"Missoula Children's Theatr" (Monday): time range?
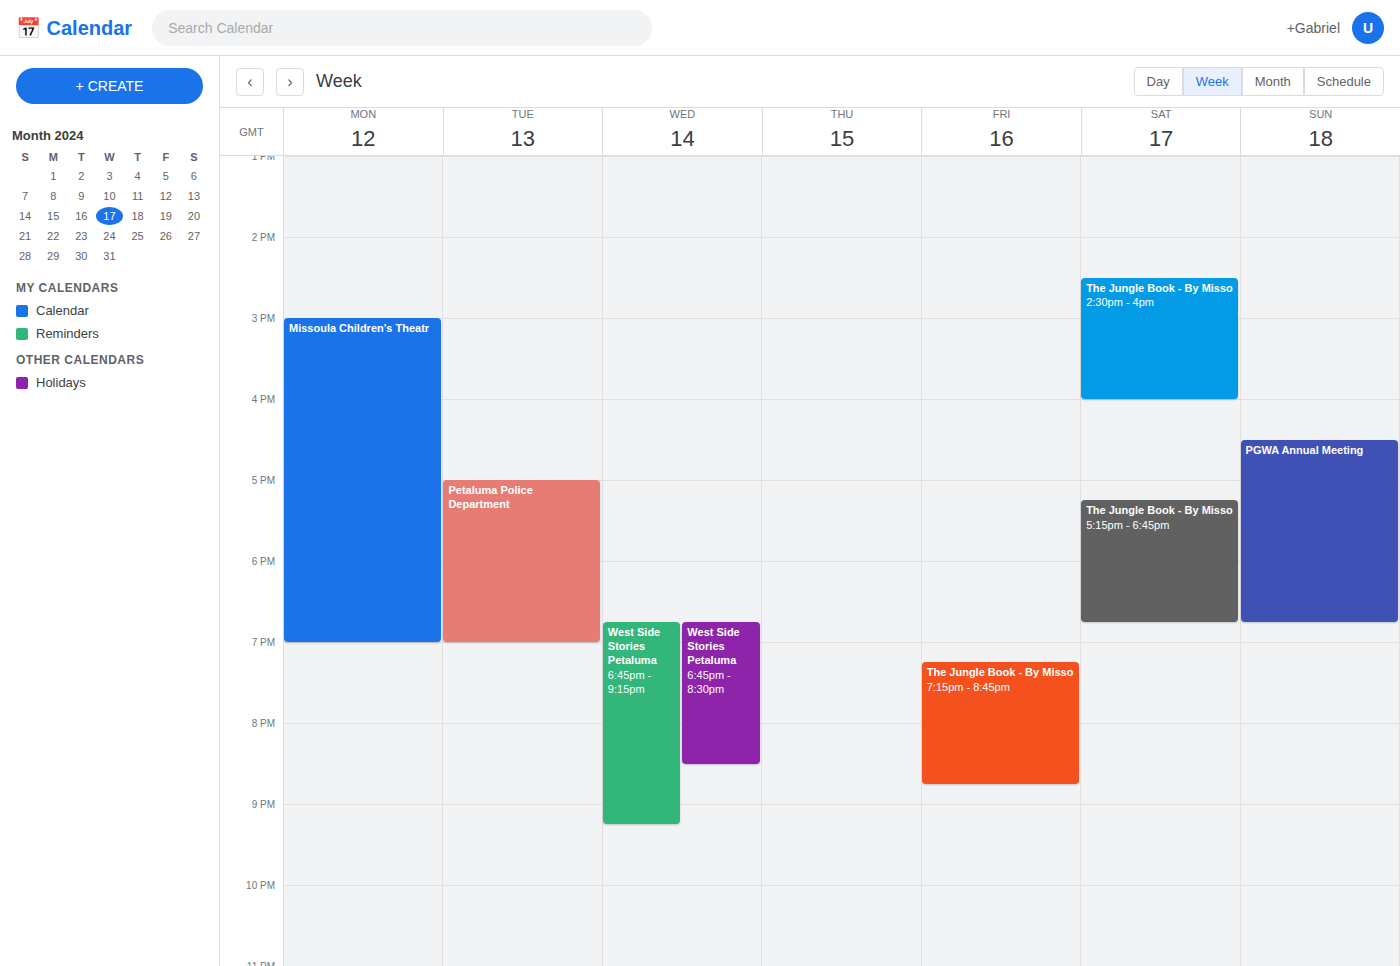
3:00 PM to 7:00 PM